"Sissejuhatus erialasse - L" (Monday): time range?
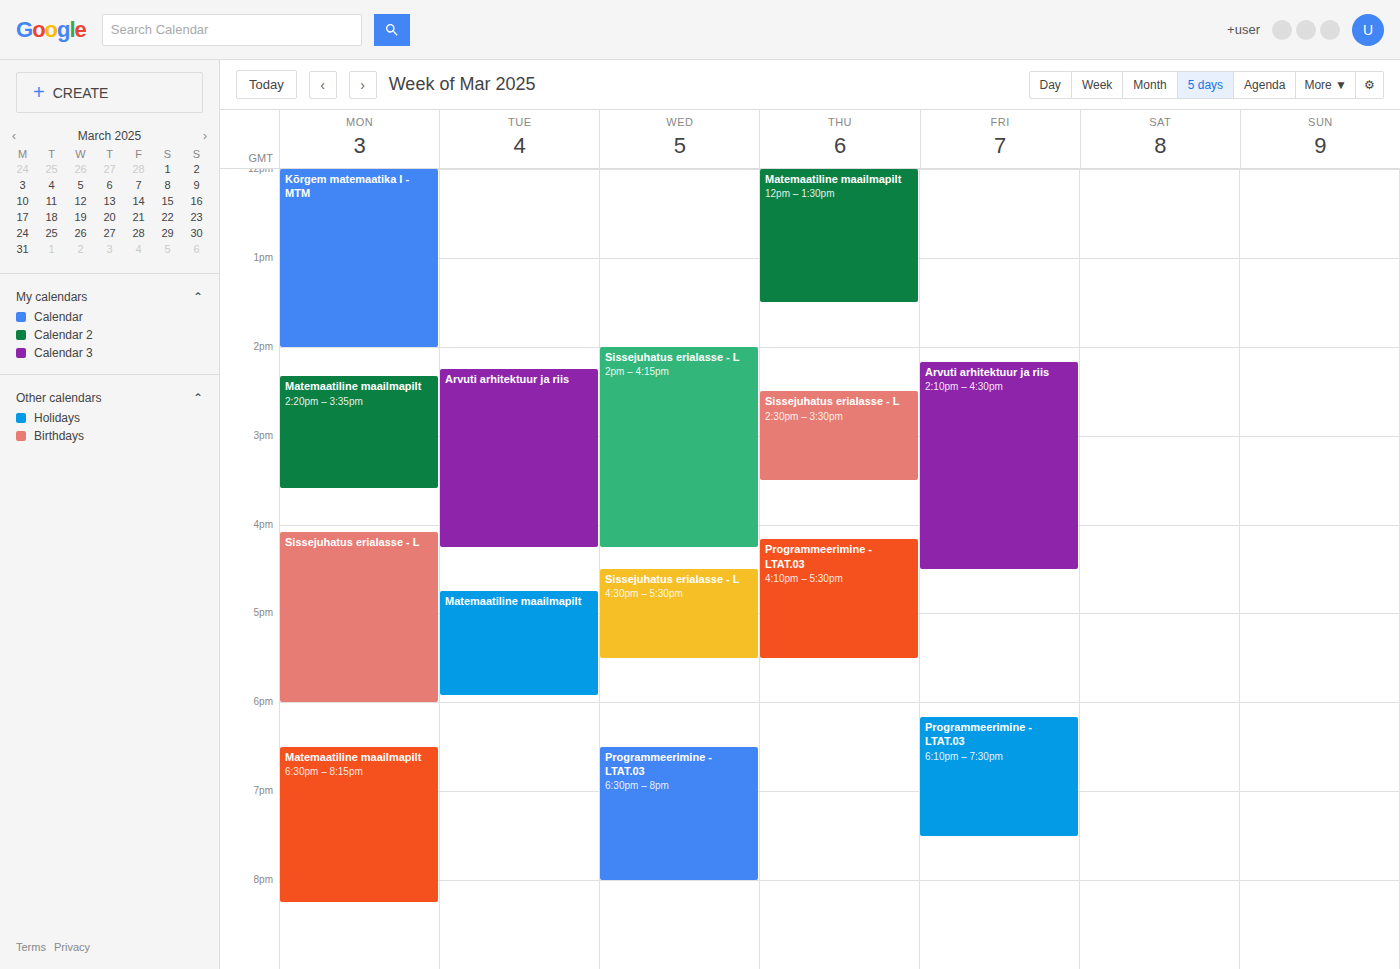
4:05 PM to 6:00 PM